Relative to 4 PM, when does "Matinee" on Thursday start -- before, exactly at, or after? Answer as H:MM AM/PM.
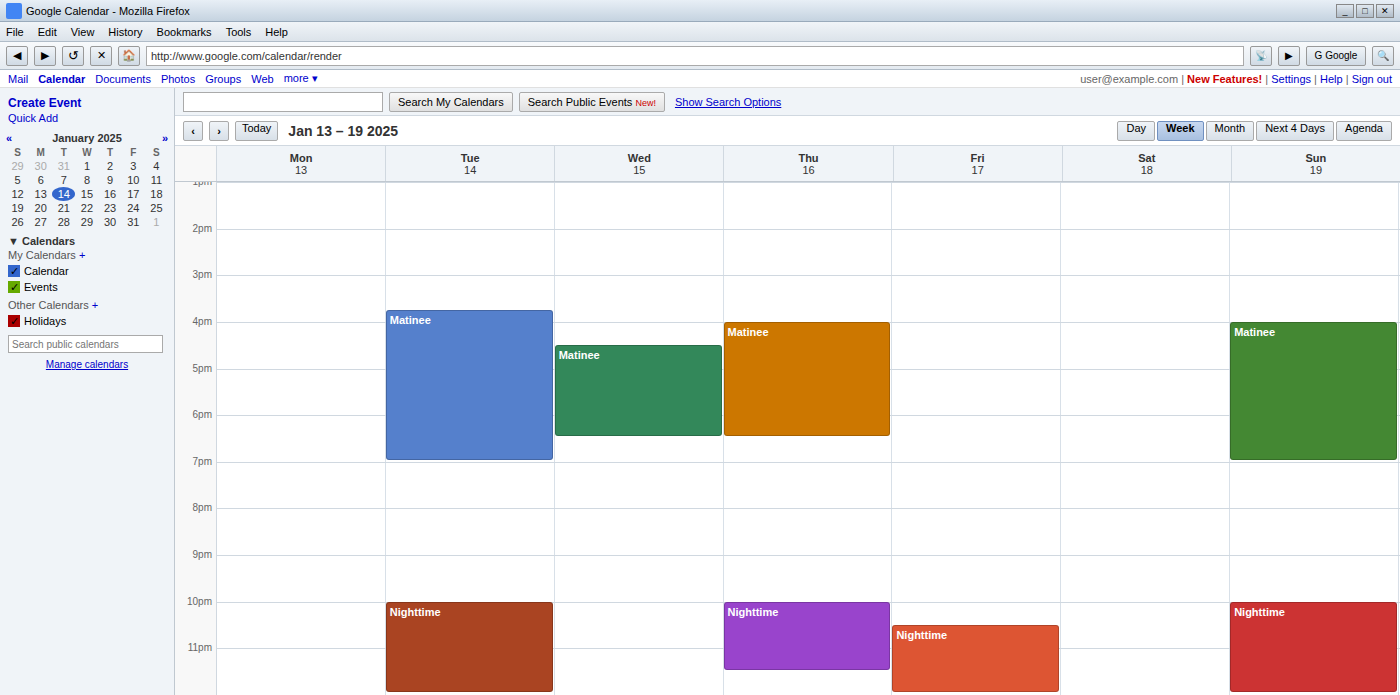
4:00 PM -- exactly at 4 PM, on the 4 PM line.